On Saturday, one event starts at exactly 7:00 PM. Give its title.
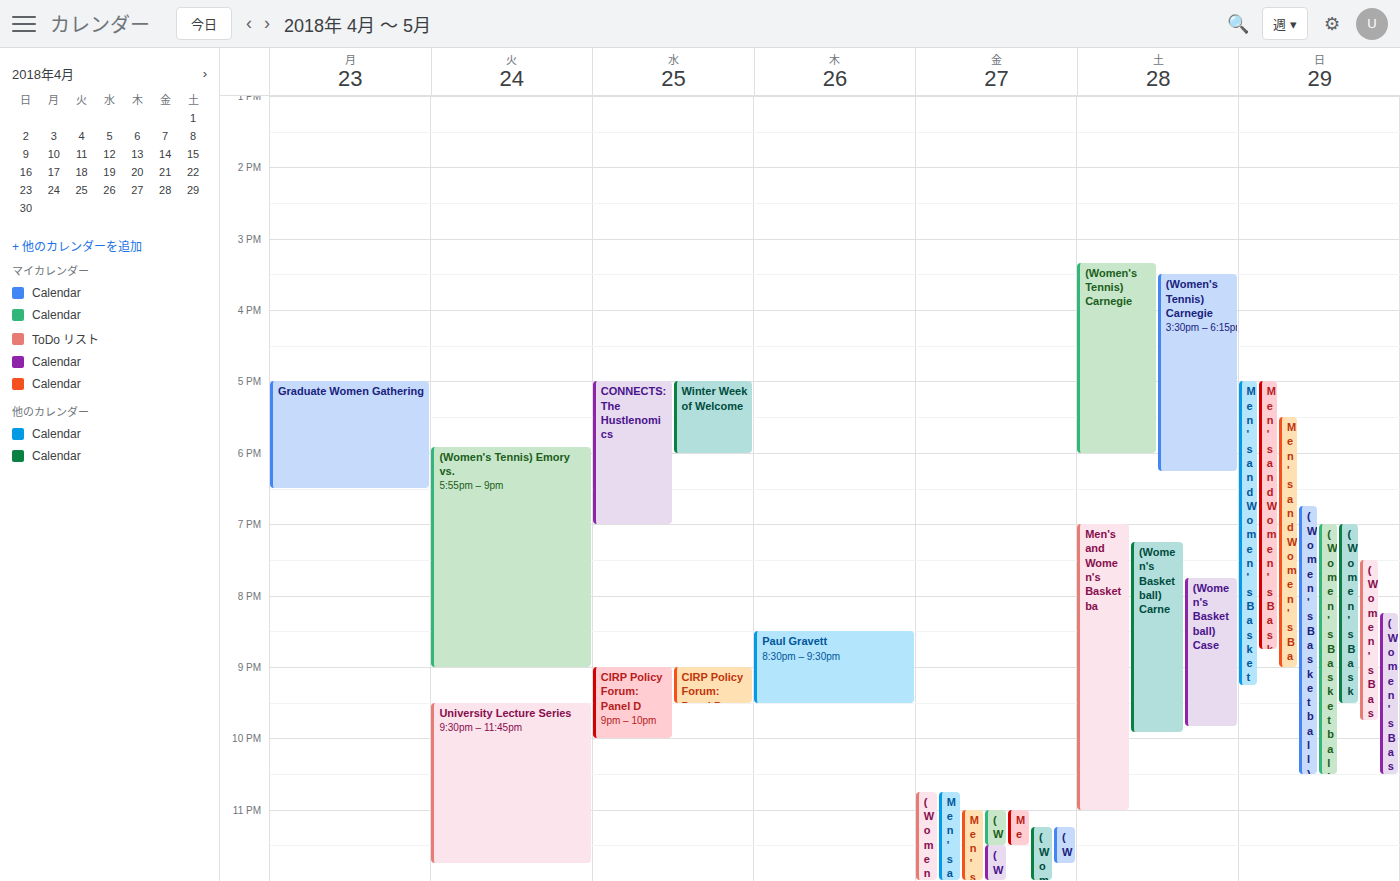
"Men's and Women's Basketba"